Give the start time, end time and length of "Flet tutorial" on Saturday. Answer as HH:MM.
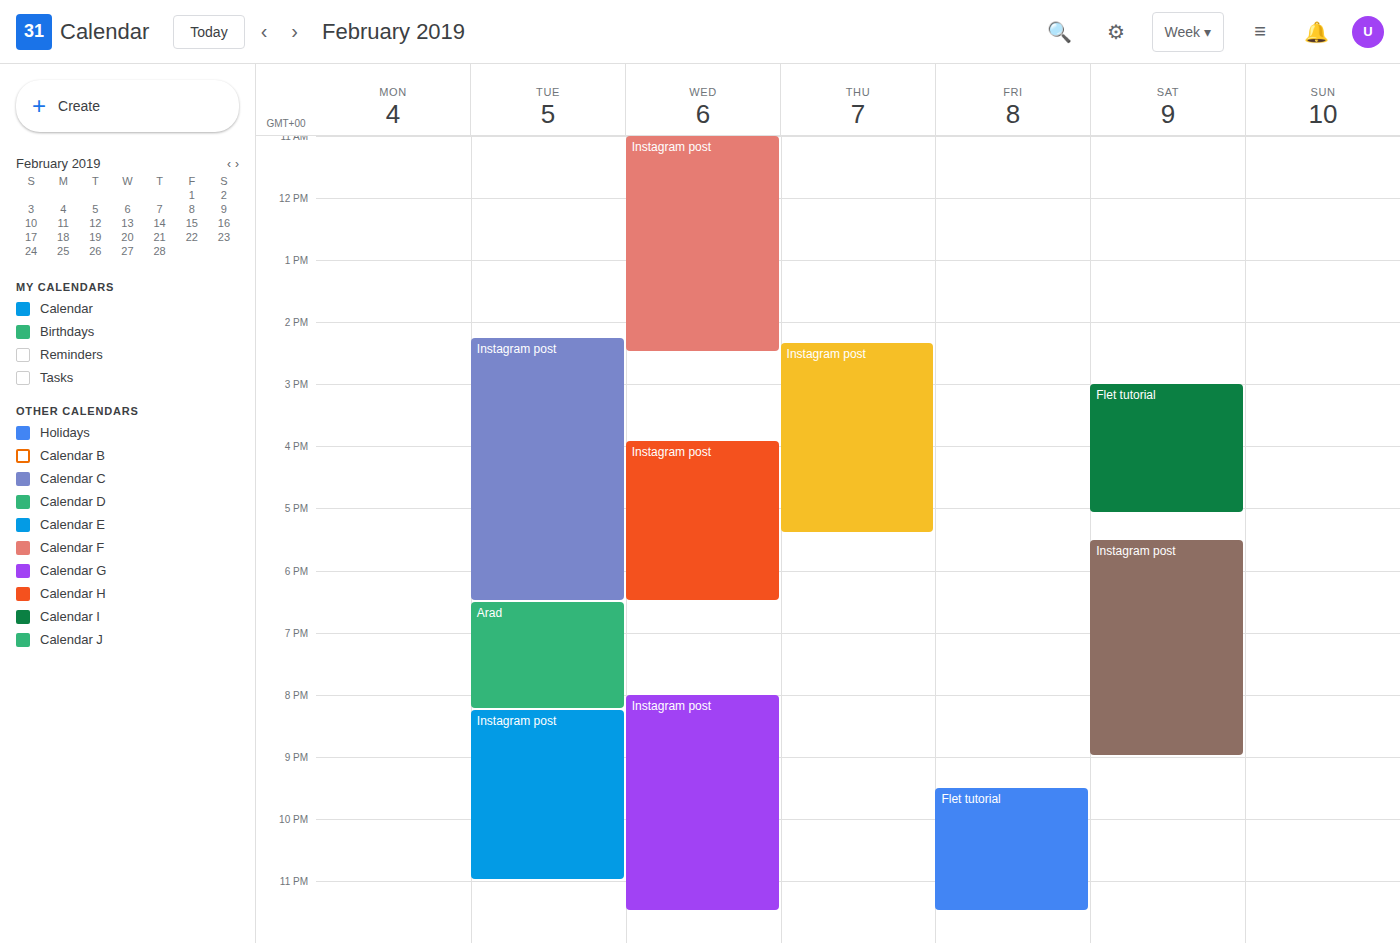
15:00 to 17:05, 2 hours 5 minutes